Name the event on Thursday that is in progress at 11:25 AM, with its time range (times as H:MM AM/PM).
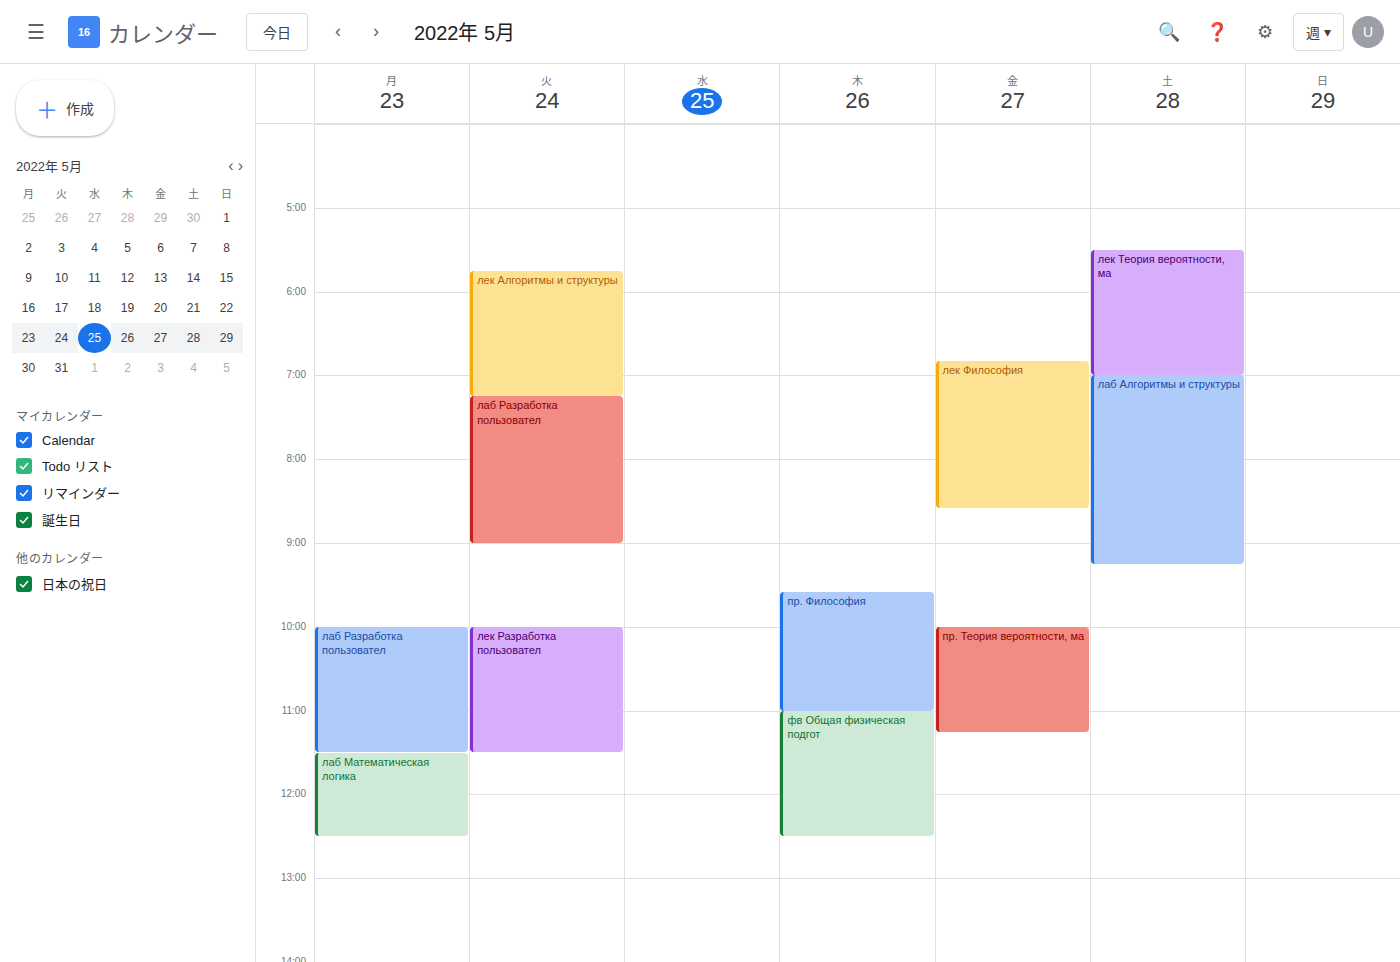
"фв Общая физическая подгот", 11:00 AM to 12:30 PM